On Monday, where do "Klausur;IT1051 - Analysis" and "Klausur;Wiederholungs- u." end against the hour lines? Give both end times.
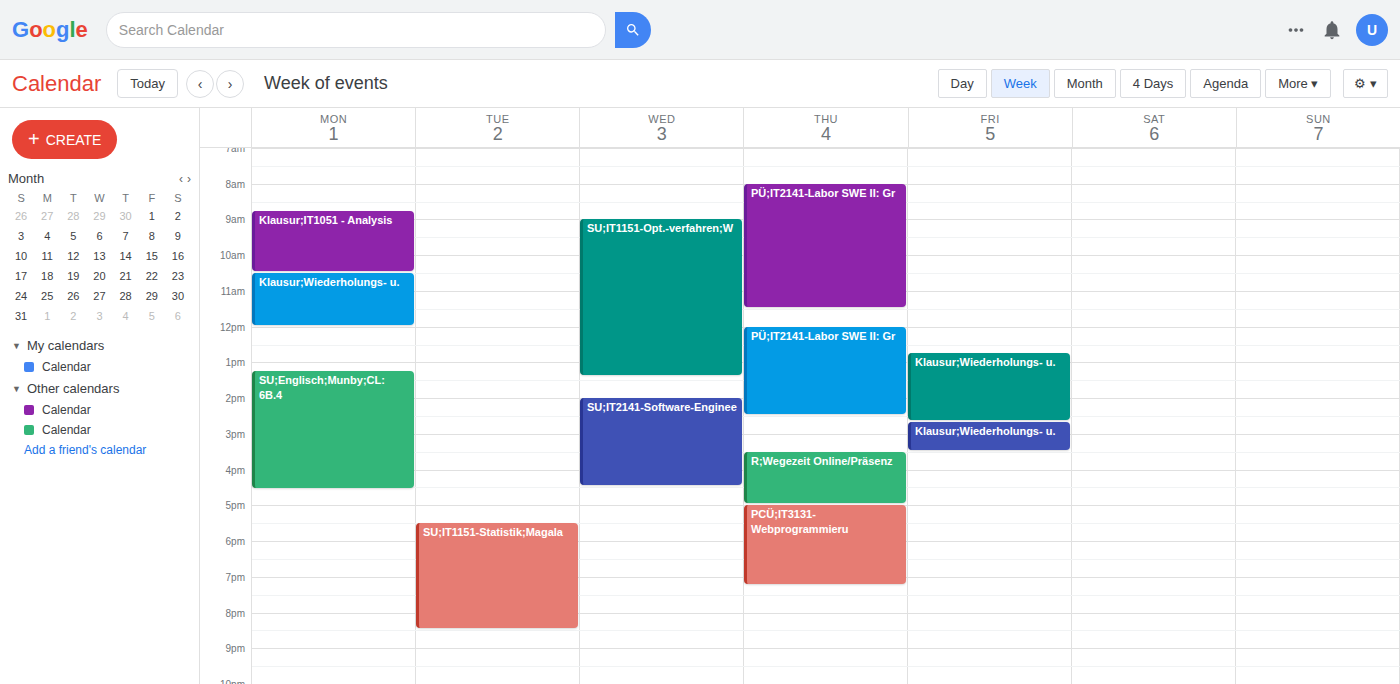
"Klausur;IT1051 - Analysis": 10:30 AM, halfway between the 10 AM and 11 AM lines. "Klausur;Wiederholungs- u.": 12:00 PM, exactly on the 12 PM line.